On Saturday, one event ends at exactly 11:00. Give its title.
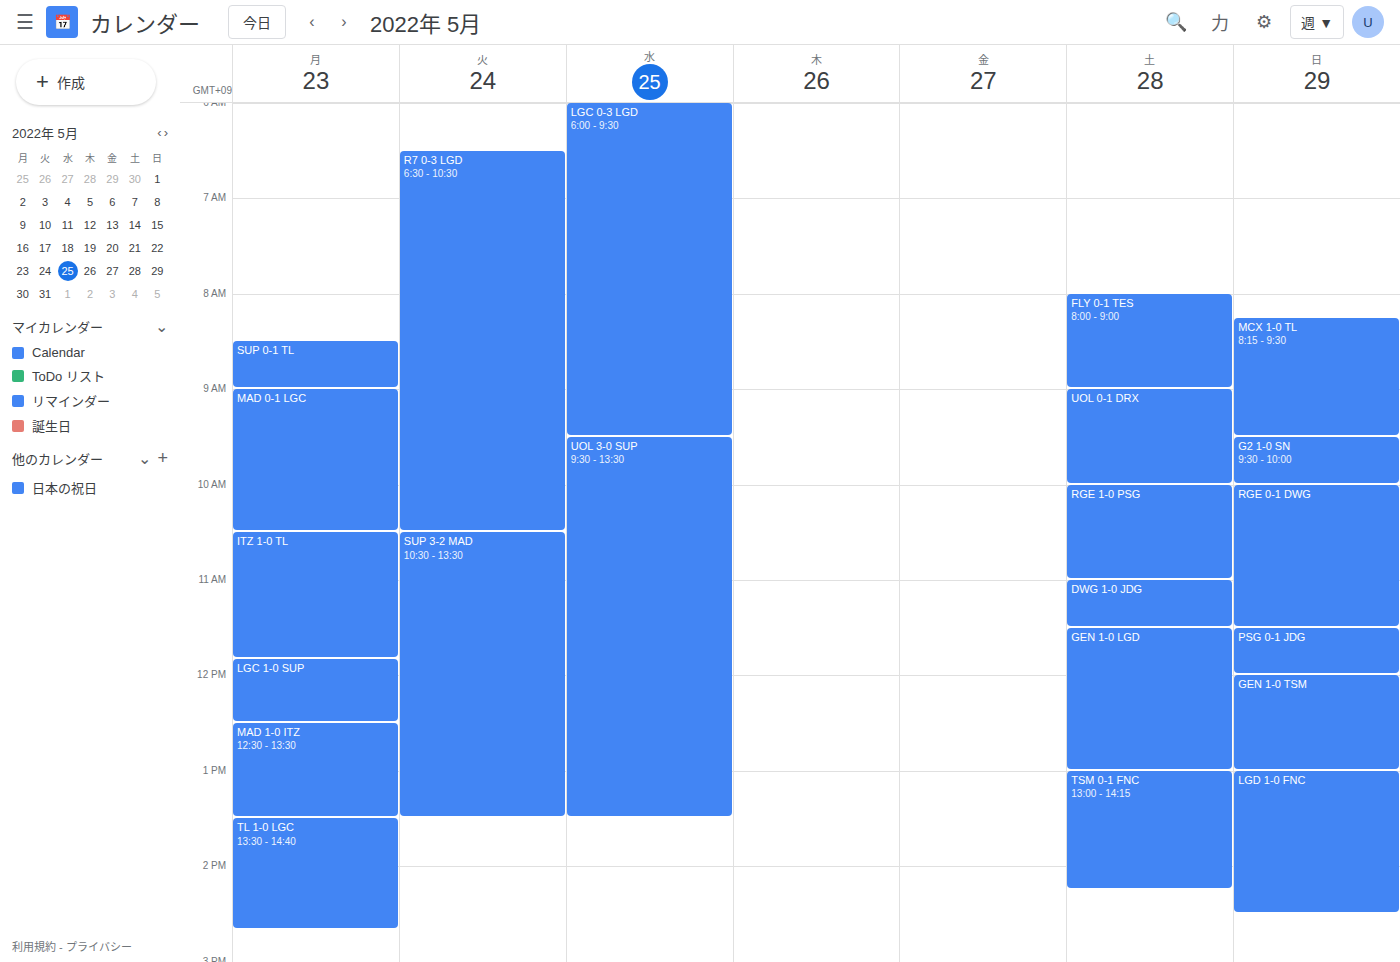
"RGE 1-0 PSG"